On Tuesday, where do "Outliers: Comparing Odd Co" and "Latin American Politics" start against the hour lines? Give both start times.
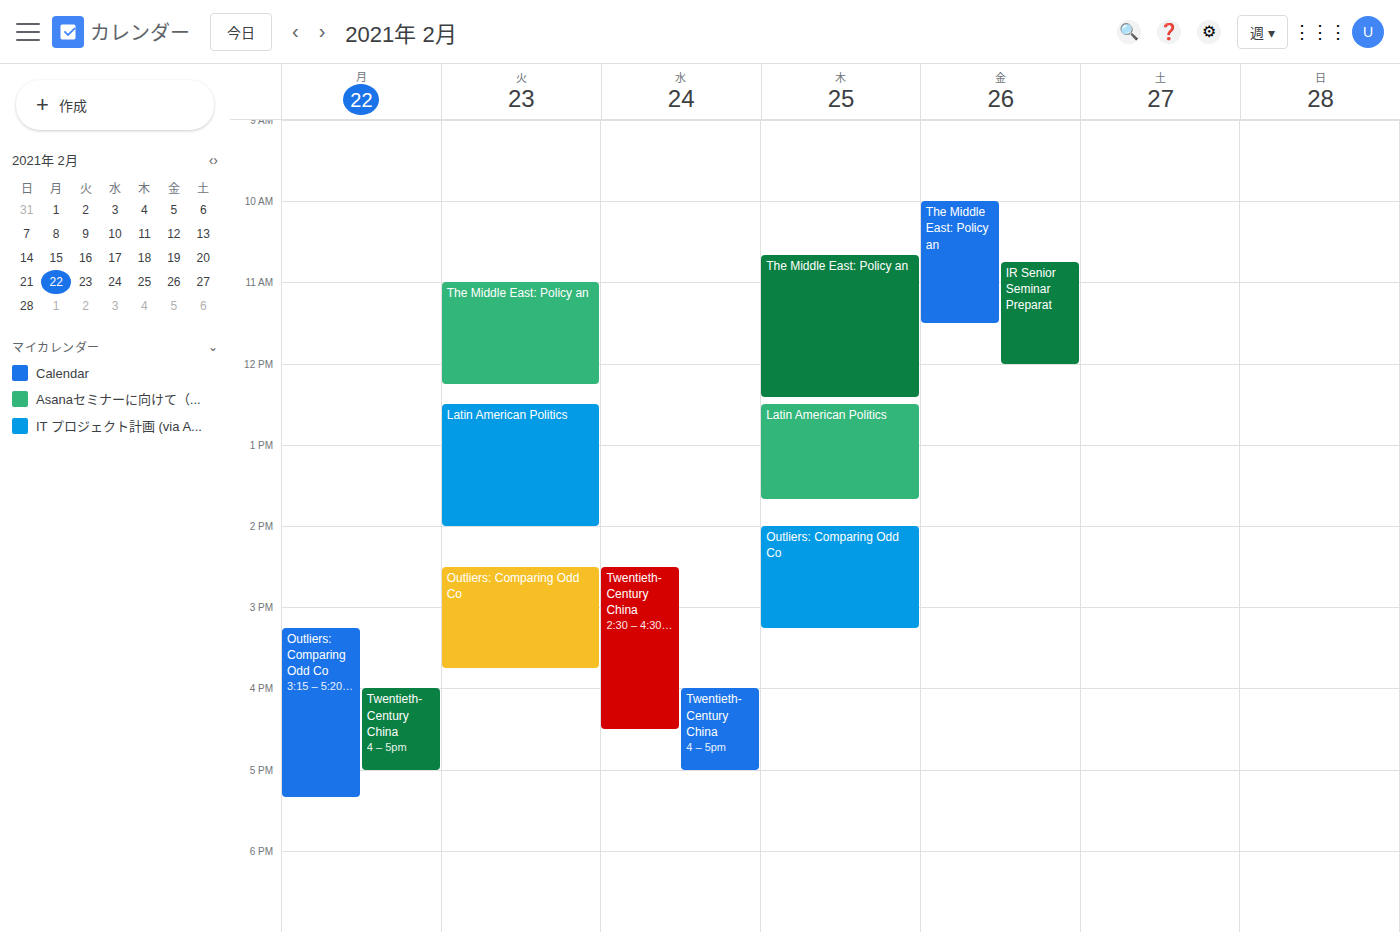
"Outliers: Comparing Odd Co": 2:30 PM, halfway between the 2 PM and 3 PM lines. "Latin American Politics": 12:30 PM, halfway between the 12 PM and 1 PM lines.